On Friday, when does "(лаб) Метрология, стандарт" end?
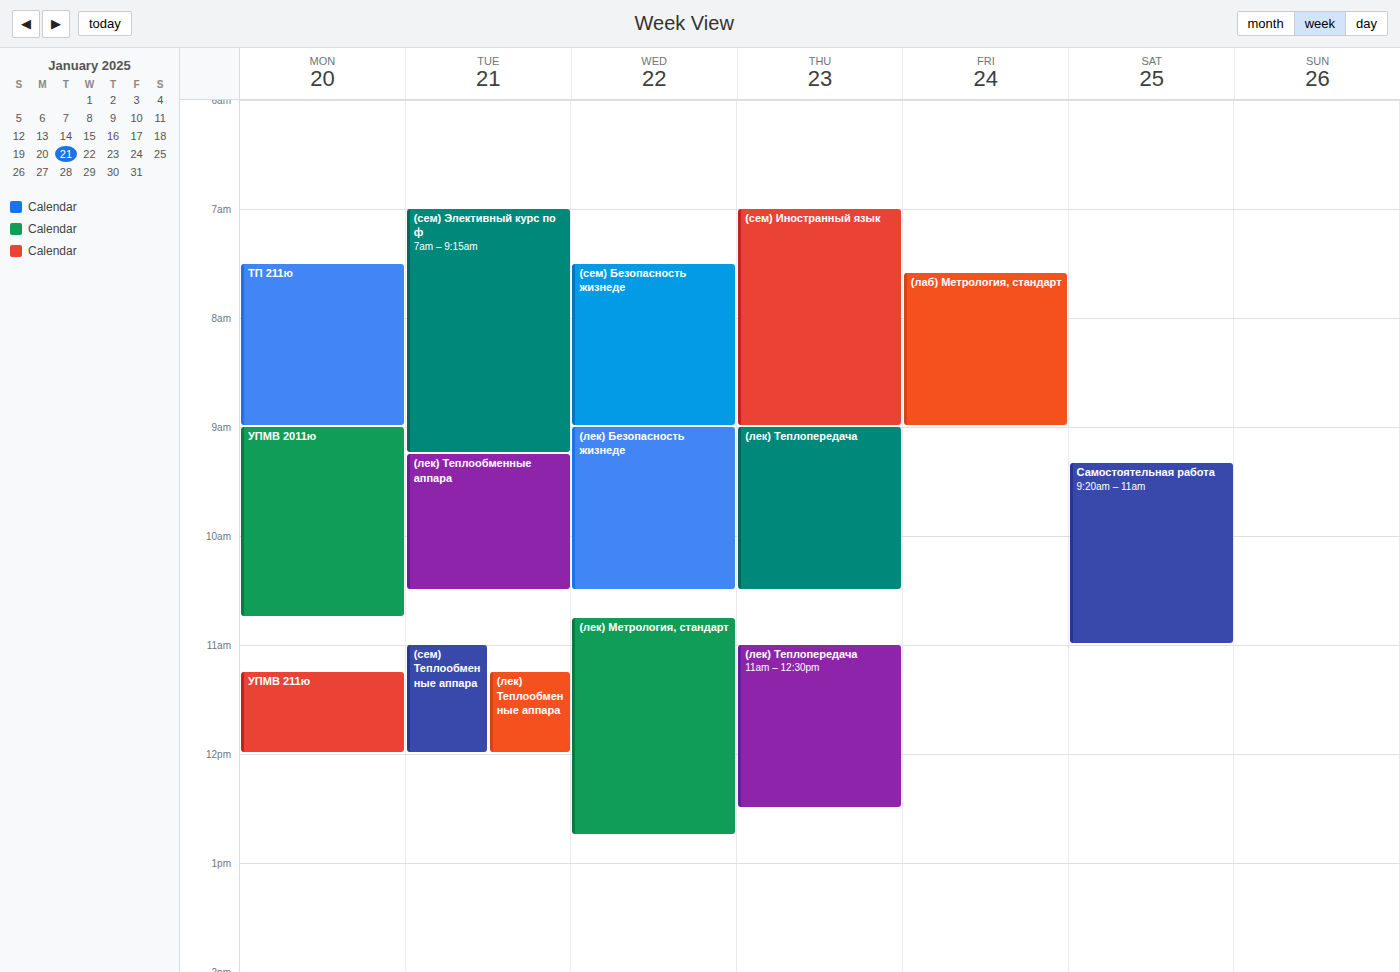
9:00 AM